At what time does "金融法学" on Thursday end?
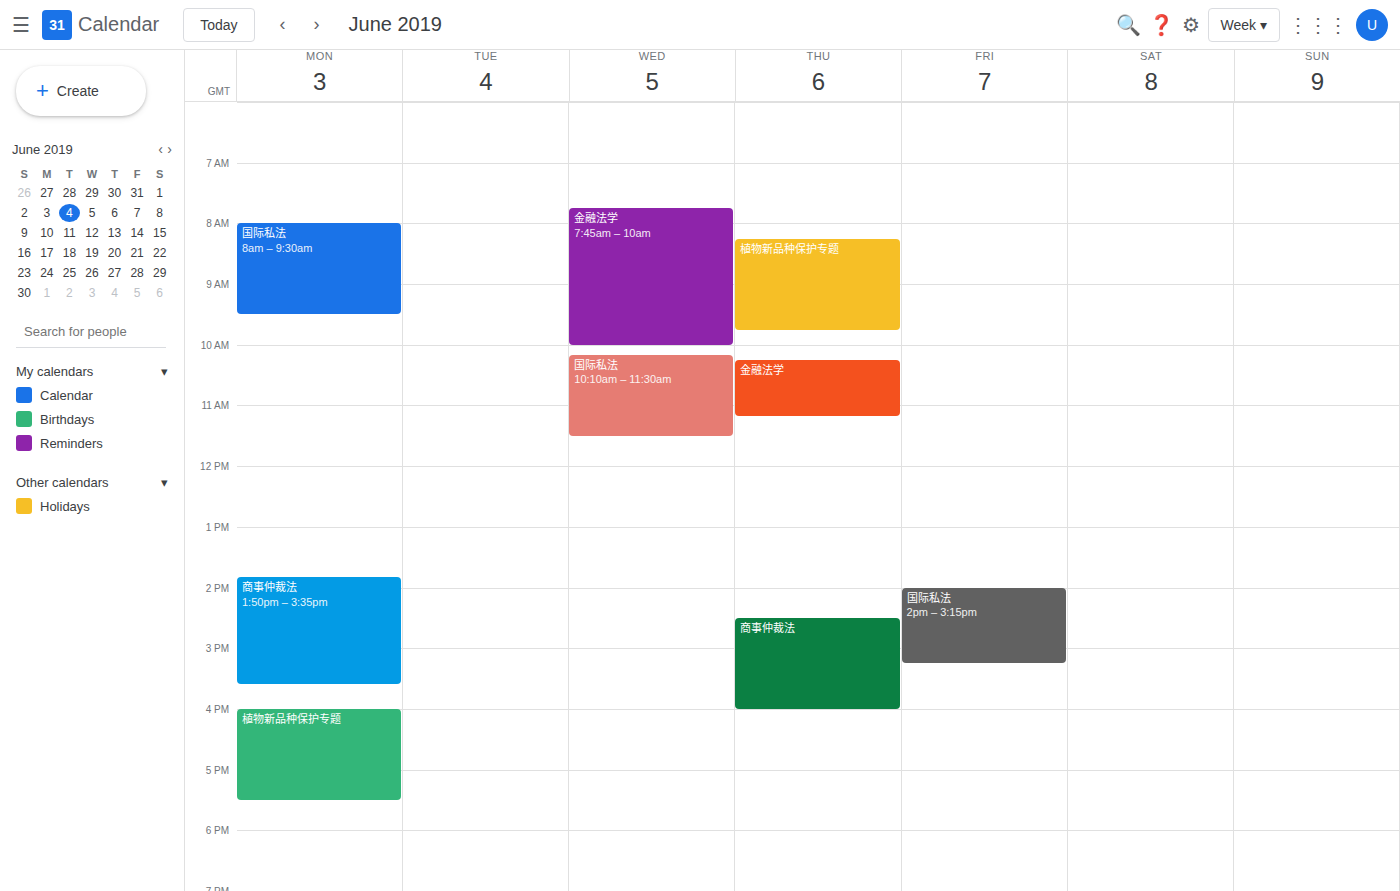
11:10 AM